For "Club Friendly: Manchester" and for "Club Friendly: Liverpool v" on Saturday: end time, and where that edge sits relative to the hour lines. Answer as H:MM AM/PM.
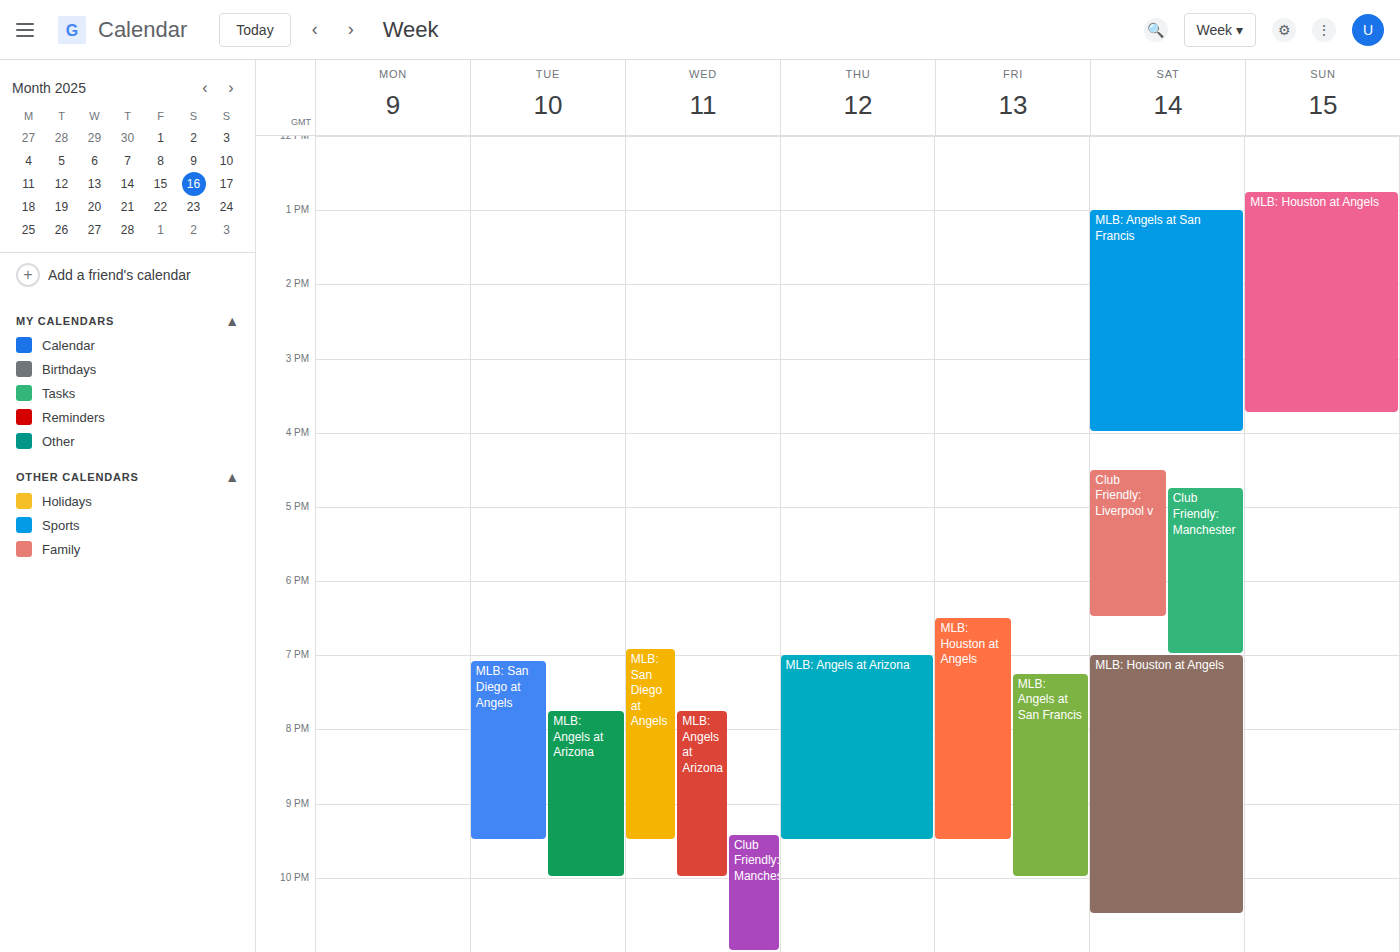
"Club Friendly: Manchester": 7:00 PM, exactly on the 7 PM line. "Club Friendly: Liverpool v": 6:30 PM, halfway between the 6 PM and 7 PM lines.